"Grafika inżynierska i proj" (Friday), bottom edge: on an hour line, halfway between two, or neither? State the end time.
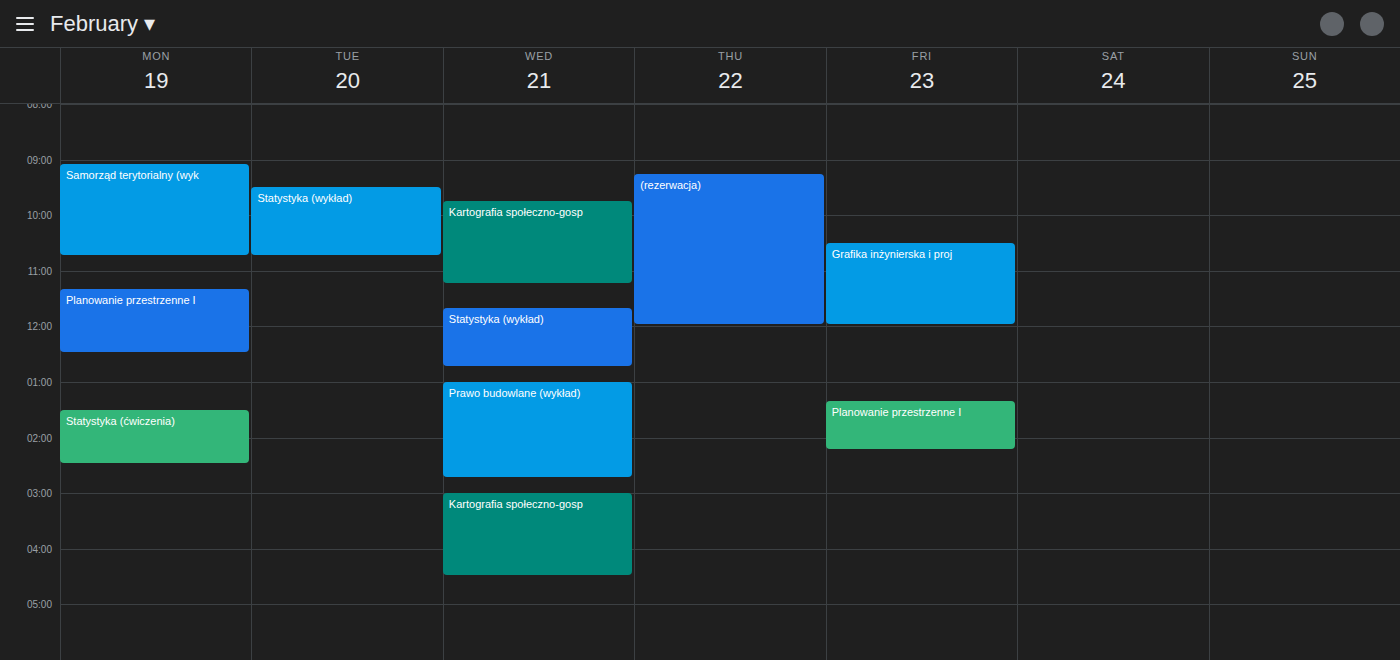
12:00 -- exactly on the 12:00 line.